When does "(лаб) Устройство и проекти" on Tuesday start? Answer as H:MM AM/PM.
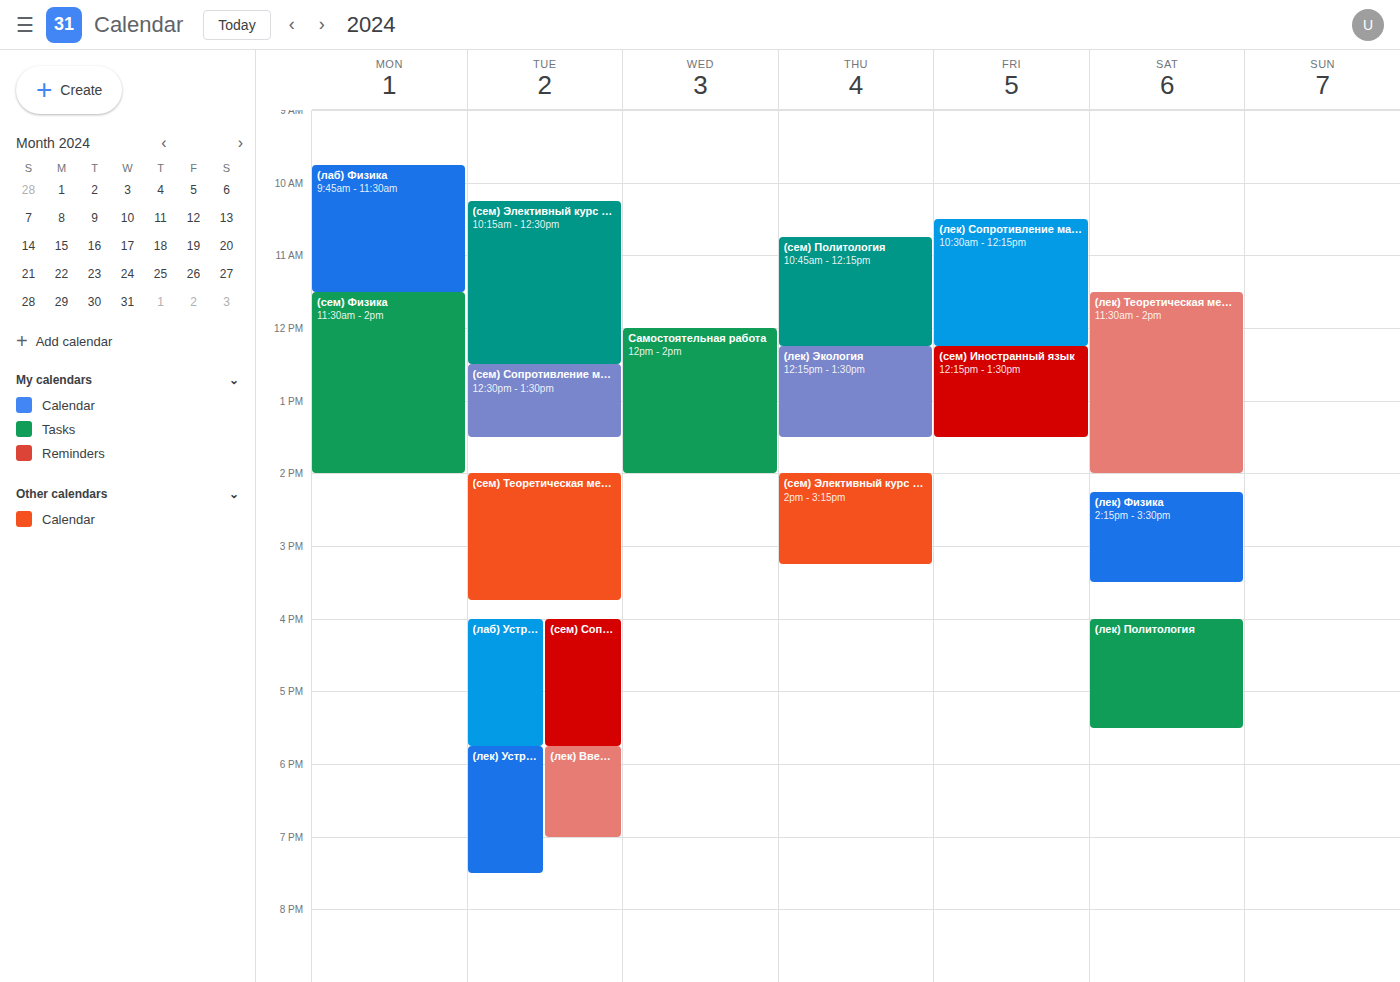
4:00 PM